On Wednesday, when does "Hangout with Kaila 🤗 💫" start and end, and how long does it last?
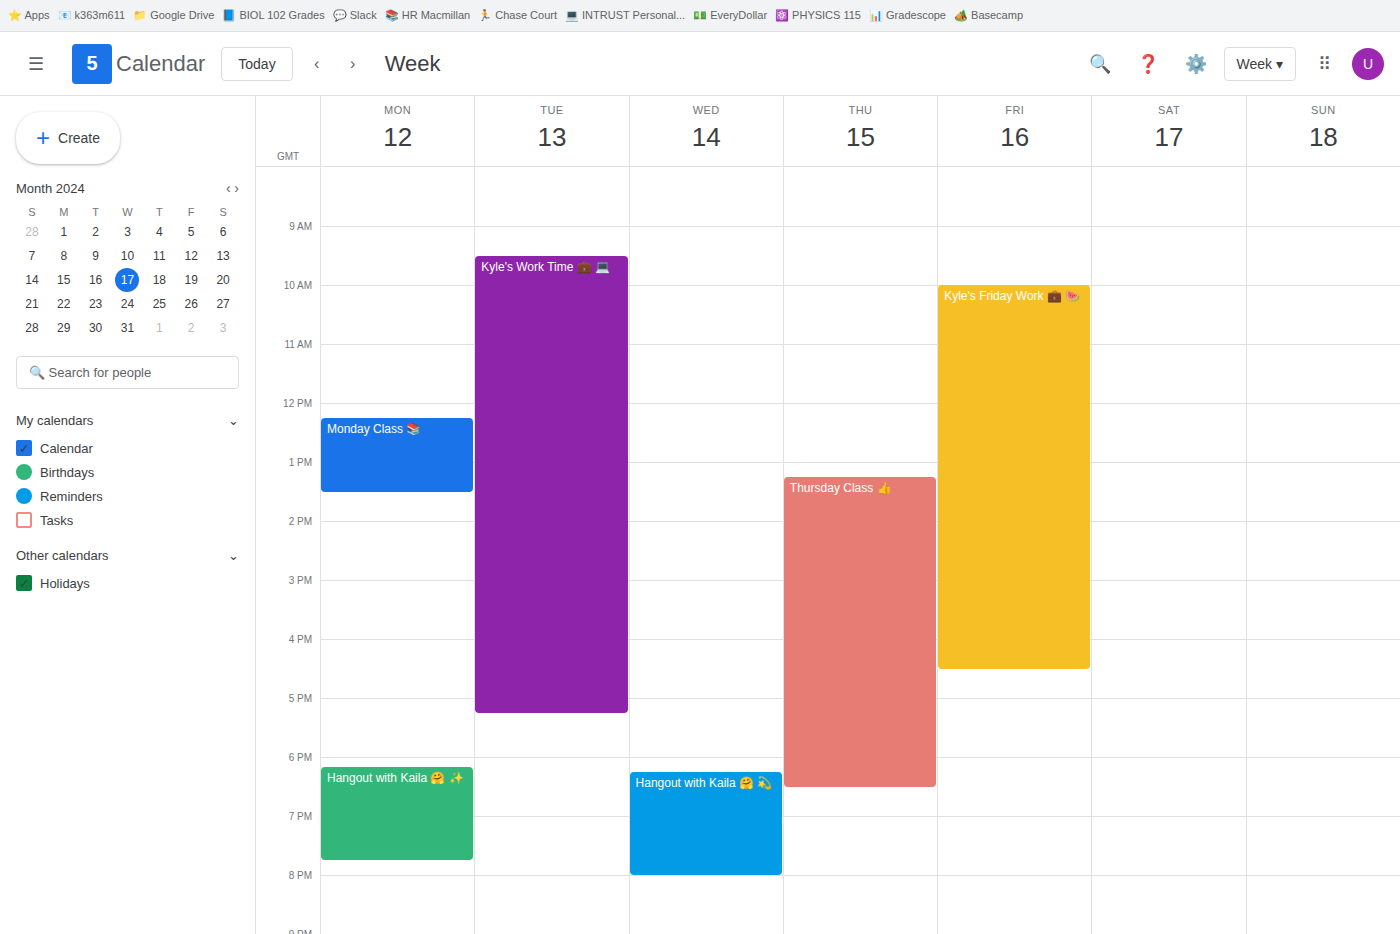
6:15 PM to 8:00 PM, 1 hour 45 minutes